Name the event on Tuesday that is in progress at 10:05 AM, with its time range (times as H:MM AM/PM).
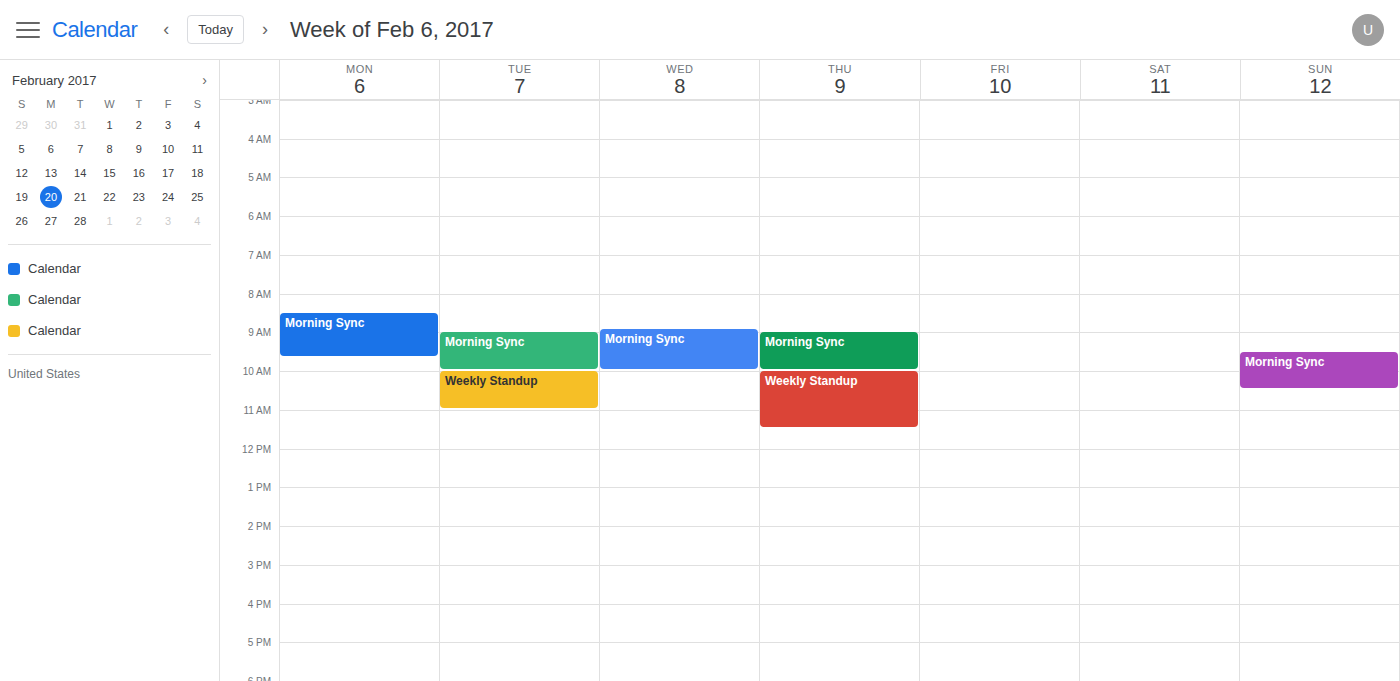
"Weekly Standup", 10:00 AM to 11:00 AM